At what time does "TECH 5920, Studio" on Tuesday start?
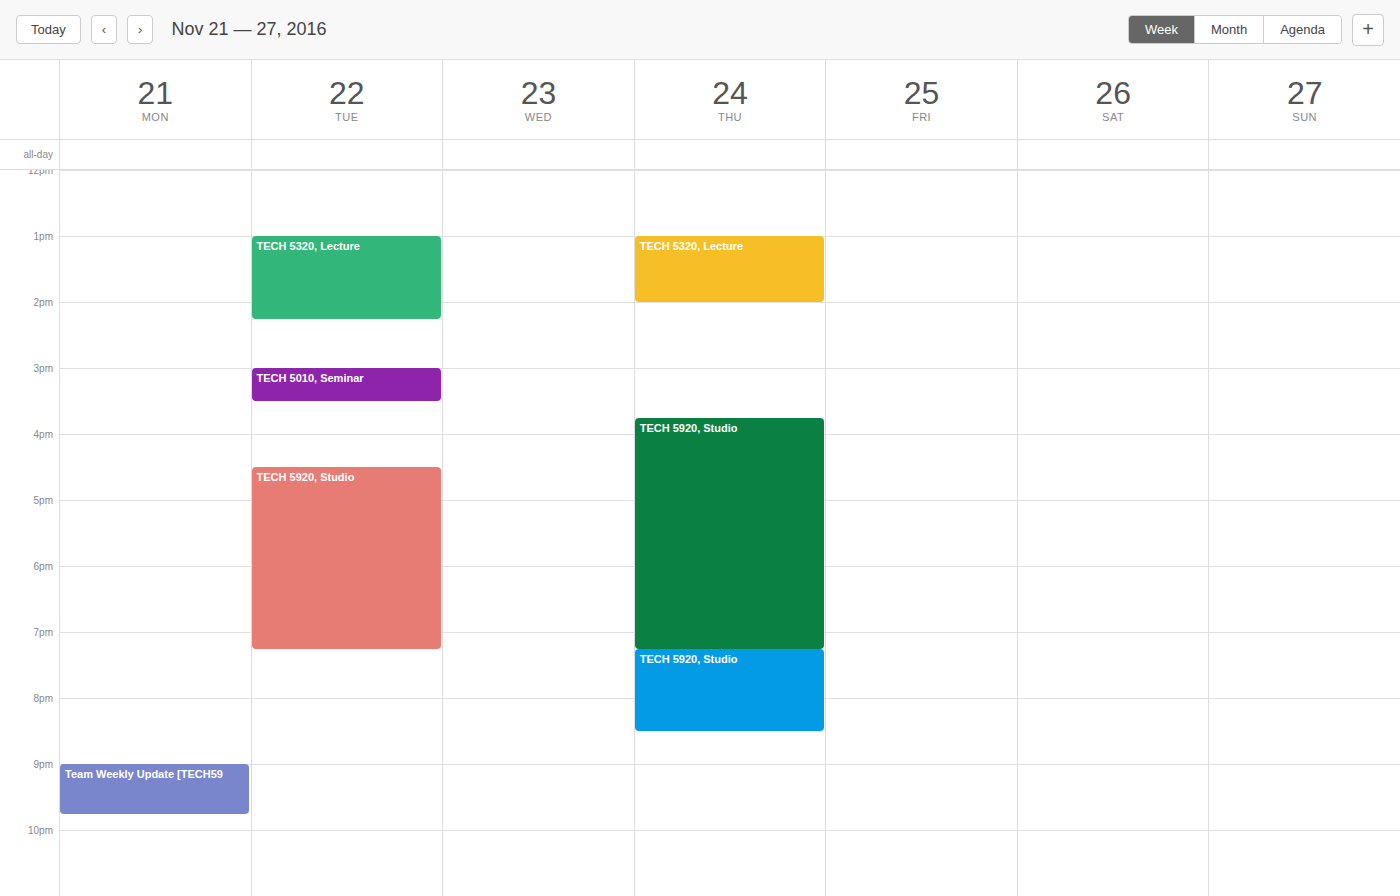
16:30